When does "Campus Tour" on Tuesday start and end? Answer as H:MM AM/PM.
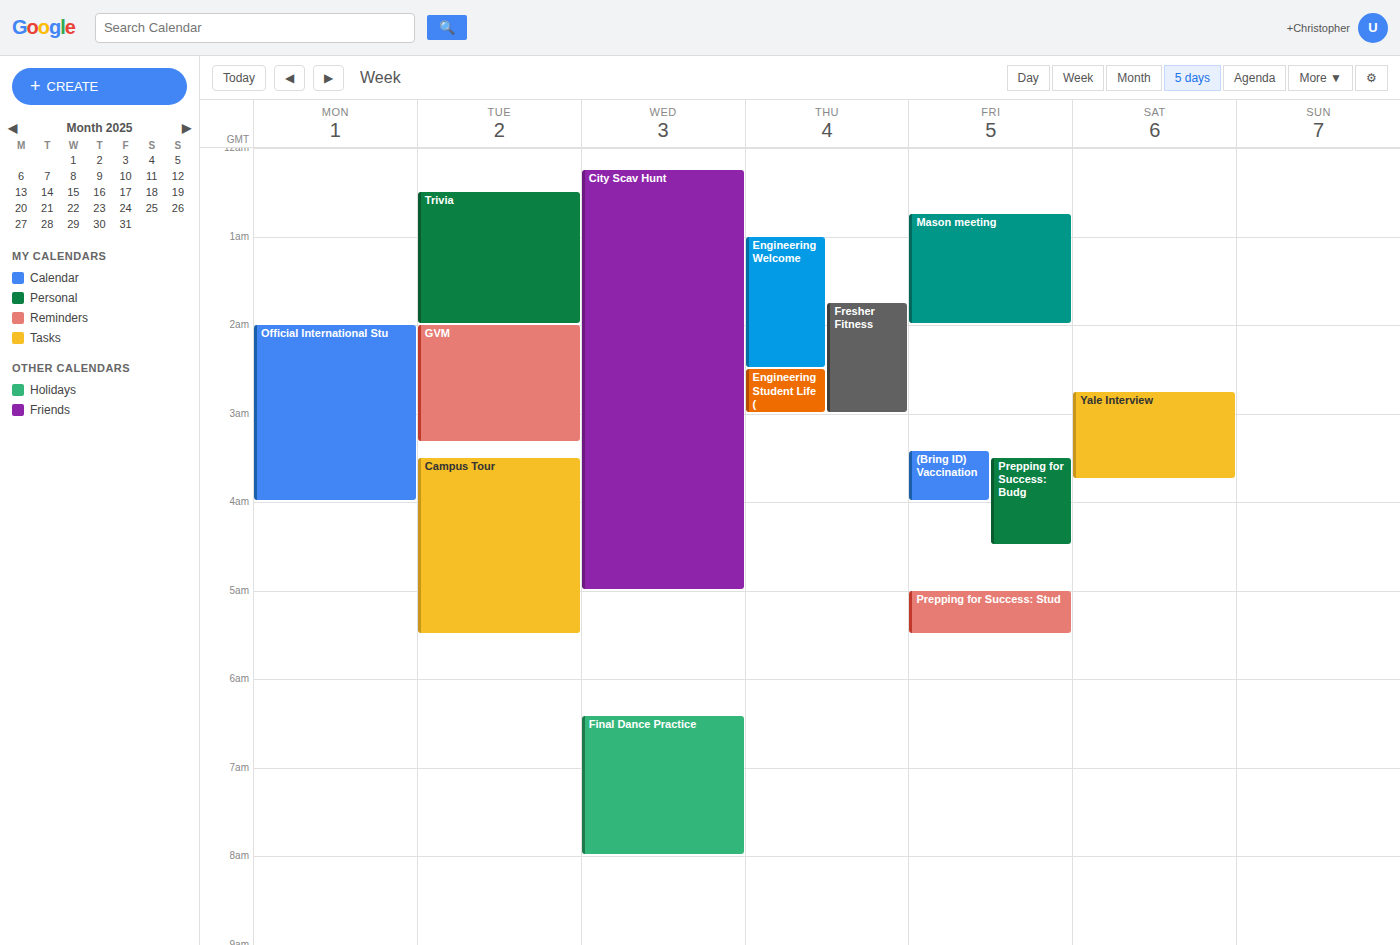
3:30 AM to 5:30 AM